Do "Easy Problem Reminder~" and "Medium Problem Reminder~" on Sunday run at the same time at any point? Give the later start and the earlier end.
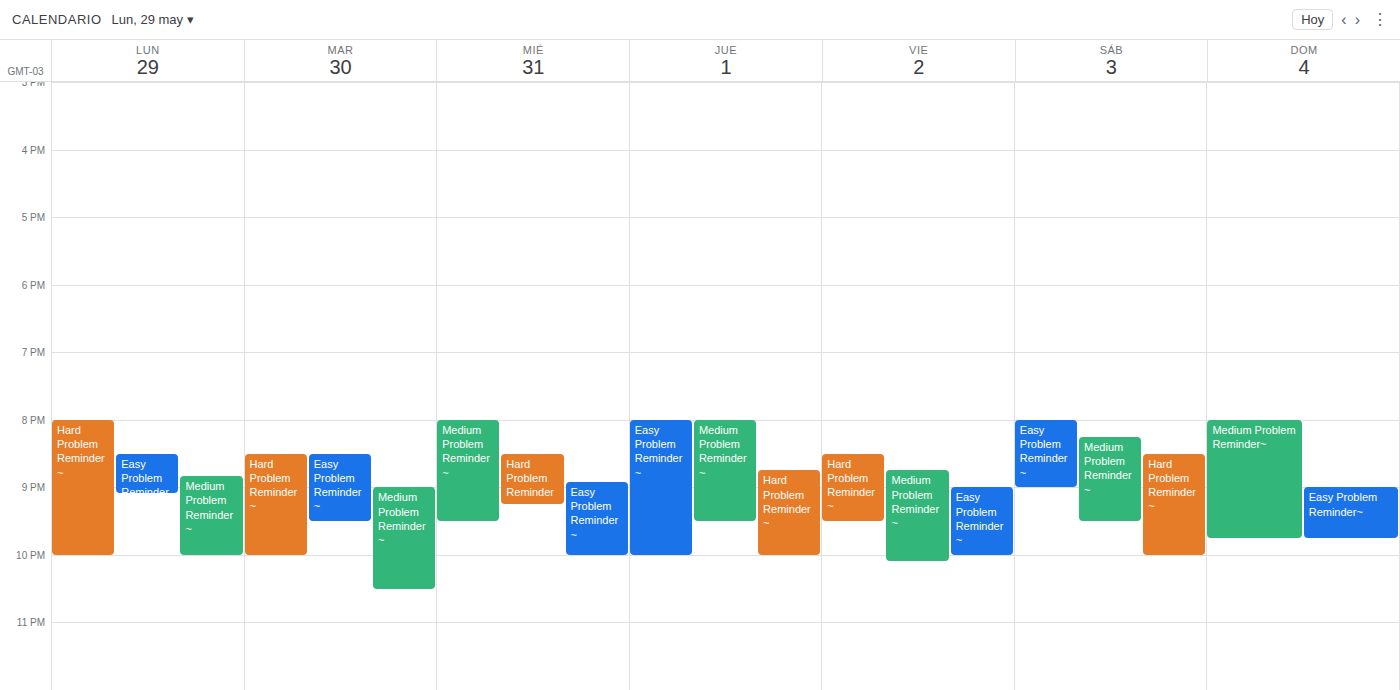
"Easy Problem Reminder~" runs 9:00 PM to 9:45 PM, inside "Medium Problem Reminder~" -- they overlap.